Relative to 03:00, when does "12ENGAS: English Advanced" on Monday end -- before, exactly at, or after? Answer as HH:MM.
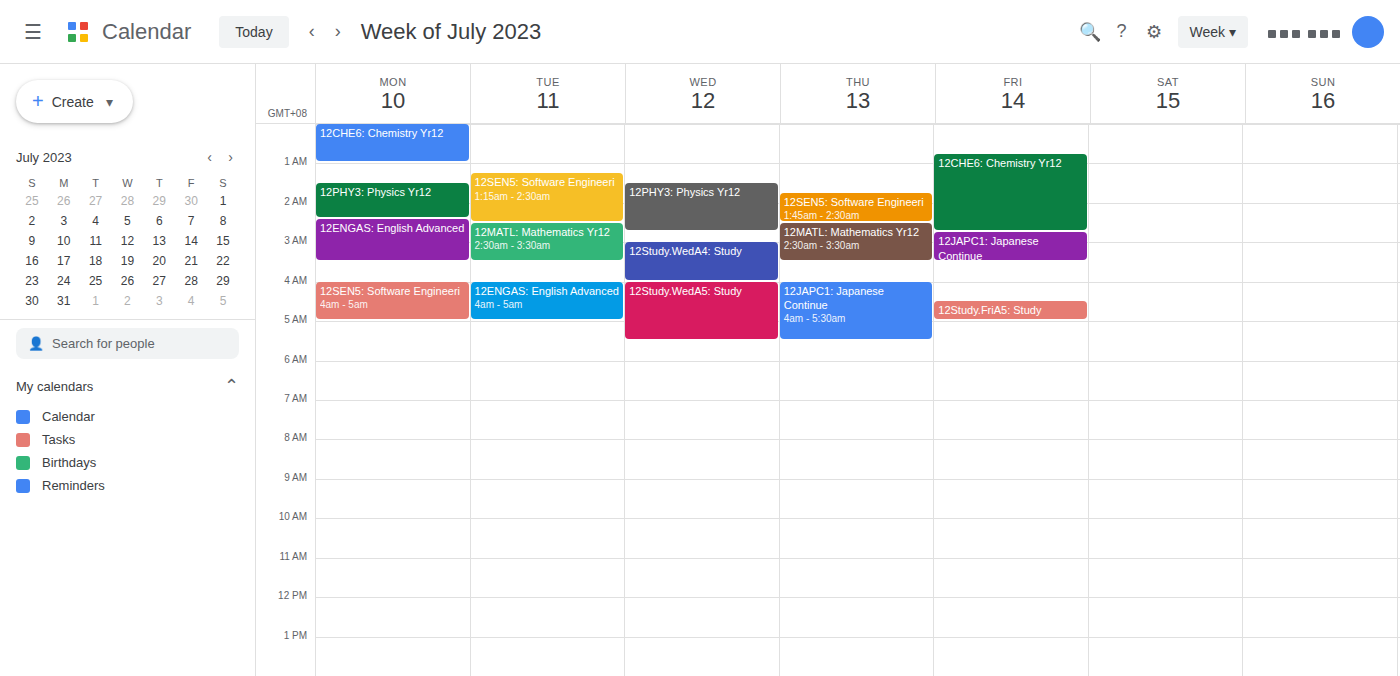
03:30 -- after 03:00, 30 minutes below the 03:00 line.